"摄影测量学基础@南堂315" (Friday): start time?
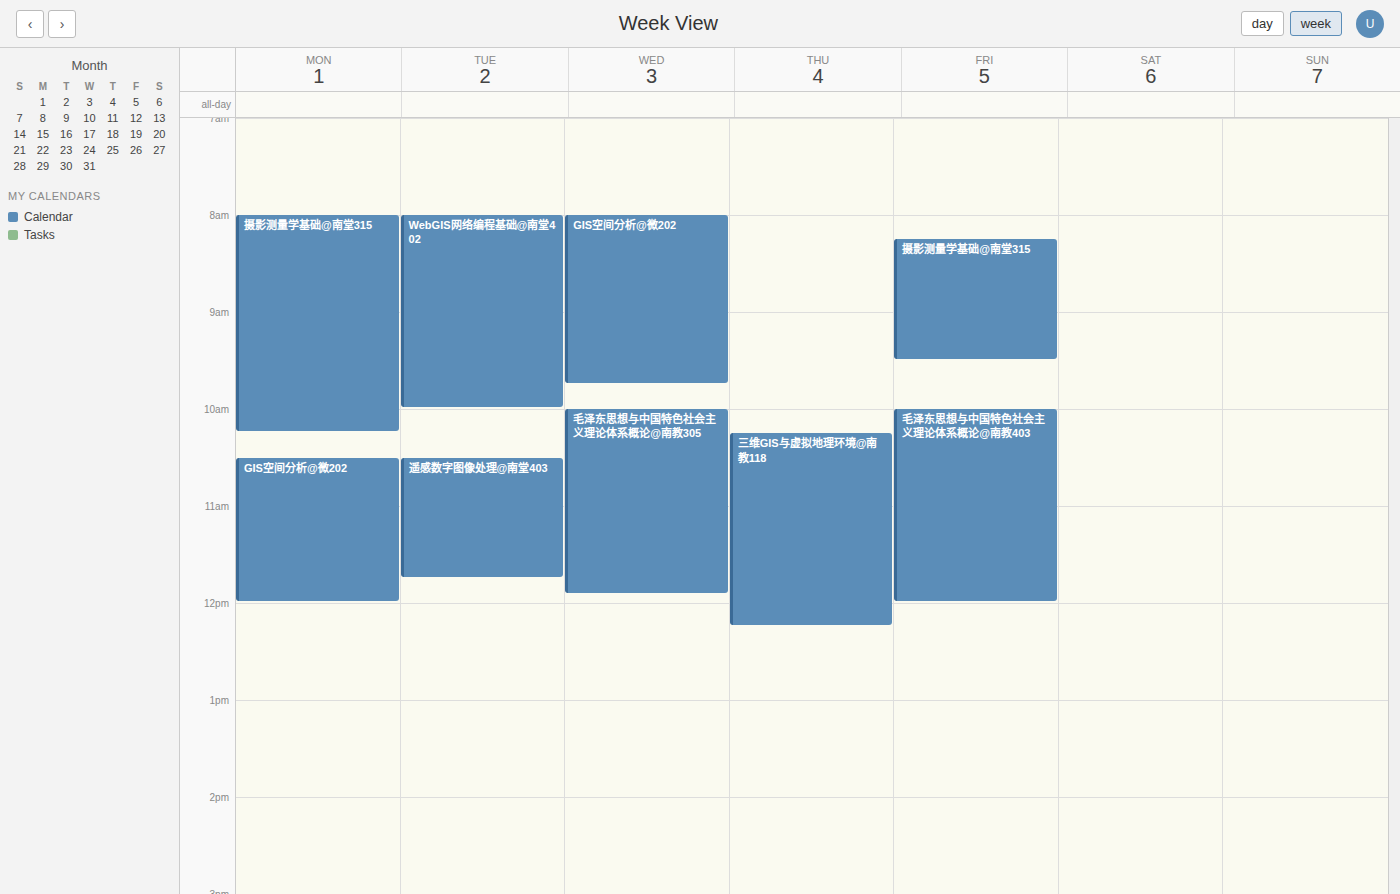
8:15 AM